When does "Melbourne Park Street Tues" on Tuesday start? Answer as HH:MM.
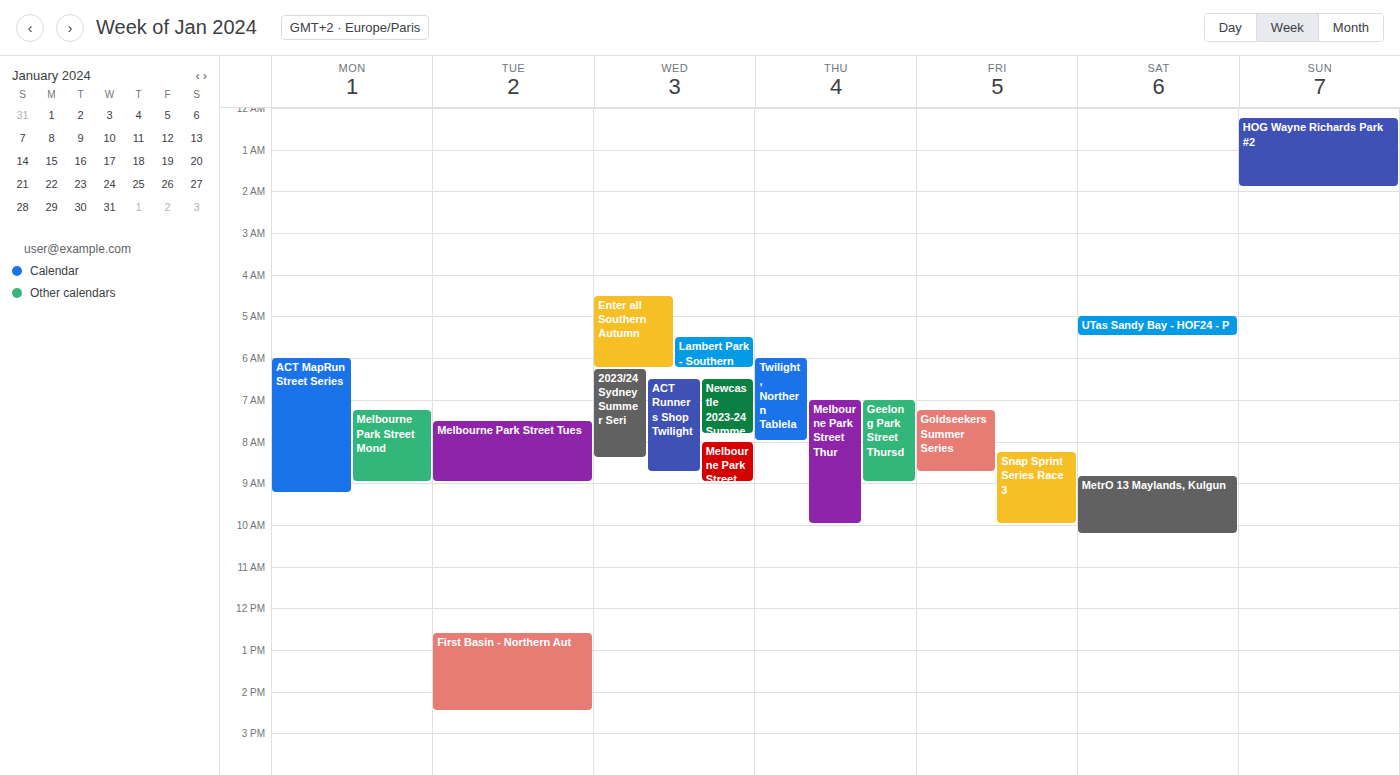
07:30